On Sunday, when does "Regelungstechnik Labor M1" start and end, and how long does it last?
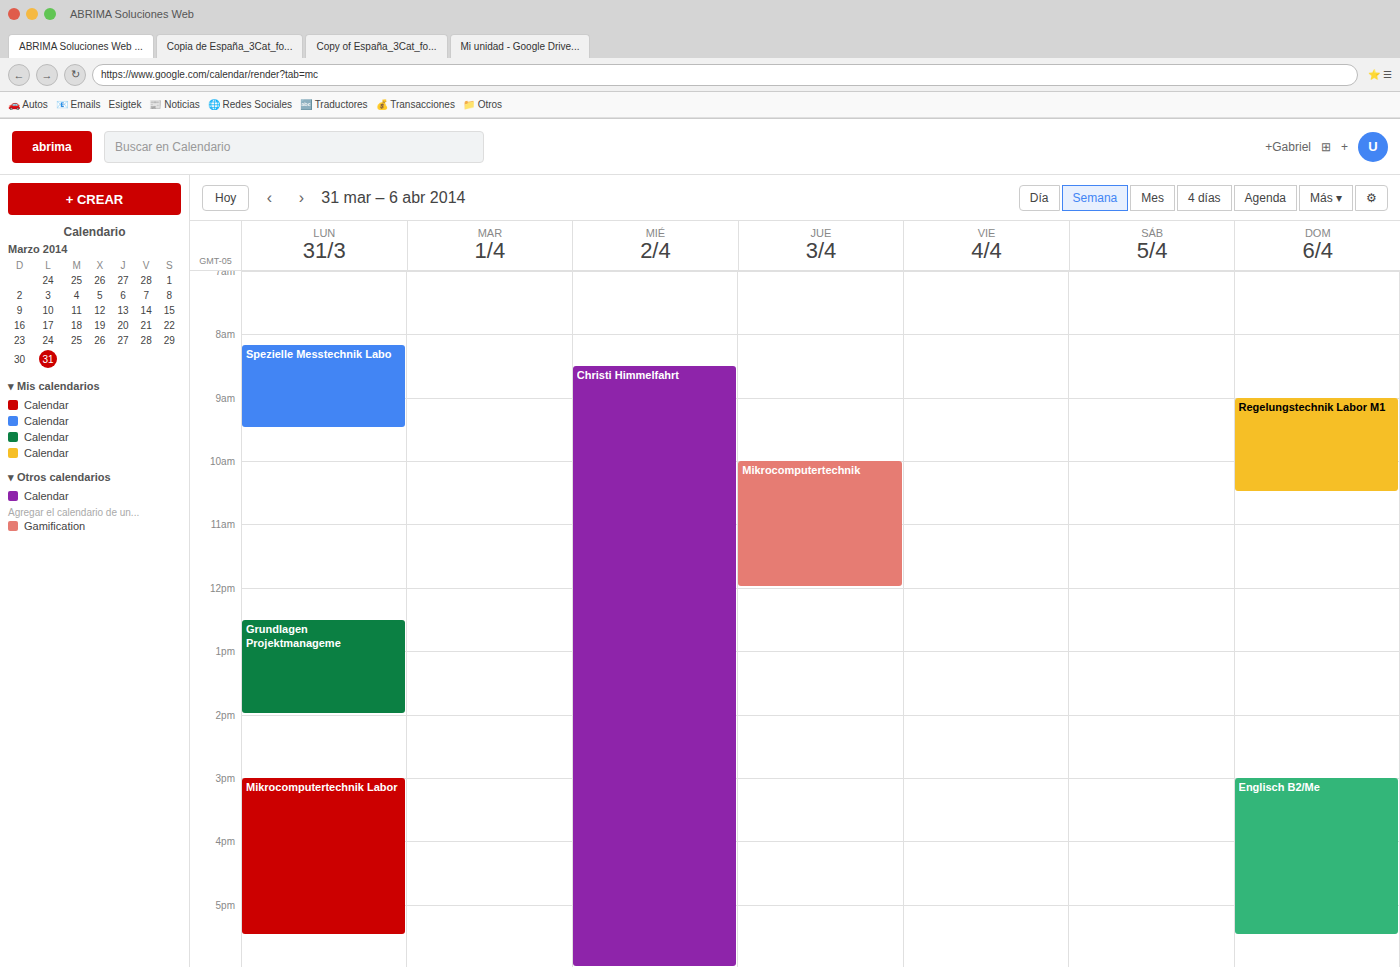
09:00 to 10:30, 1 hour 30 minutes